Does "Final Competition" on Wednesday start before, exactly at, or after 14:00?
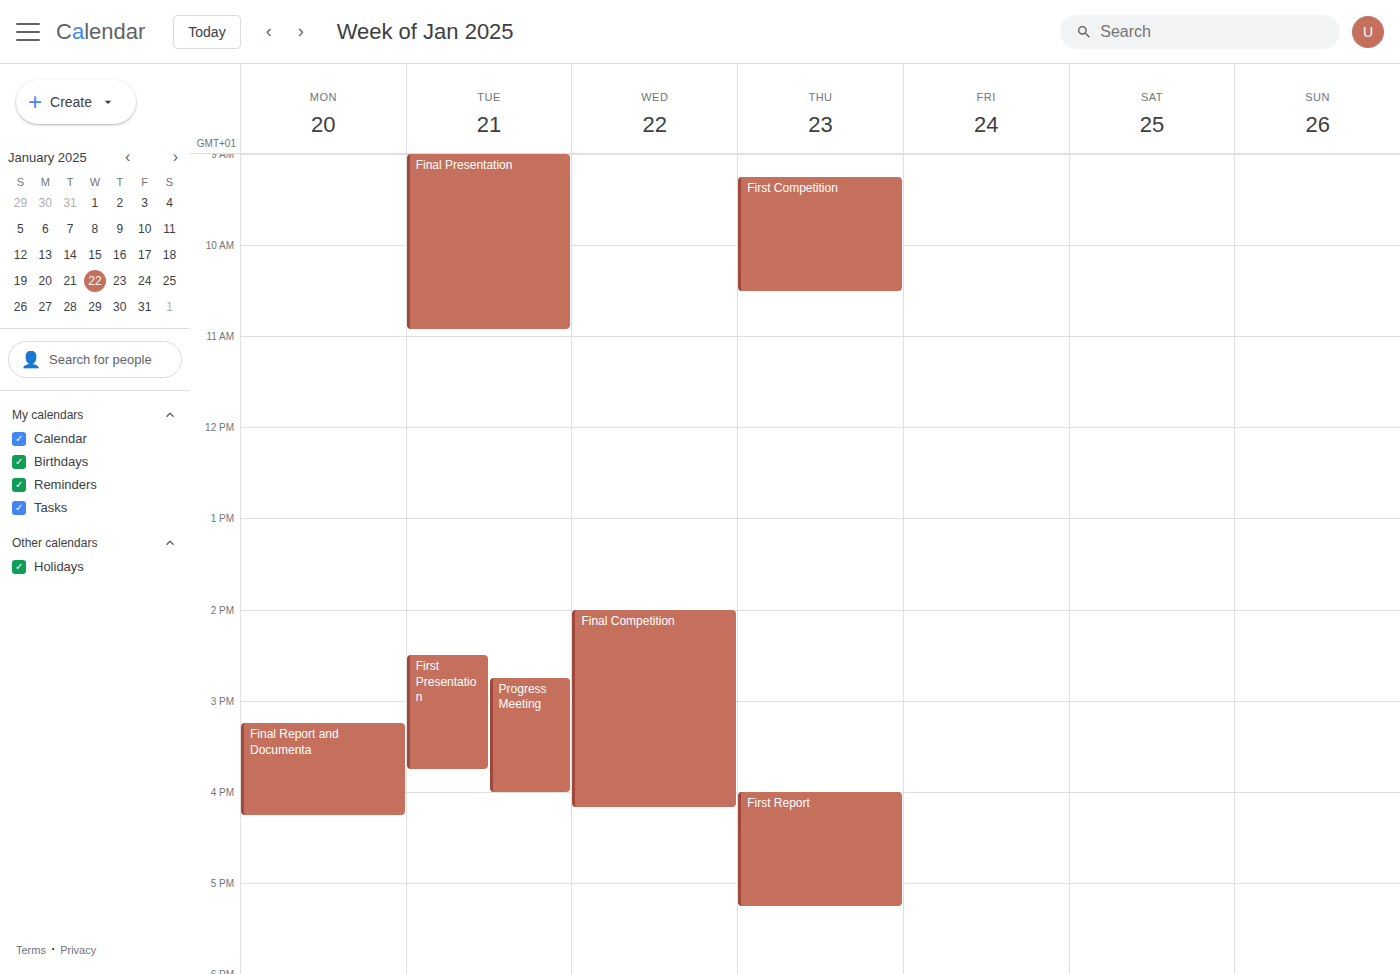
14:00 -- exactly at 14:00, on the 14:00 line.